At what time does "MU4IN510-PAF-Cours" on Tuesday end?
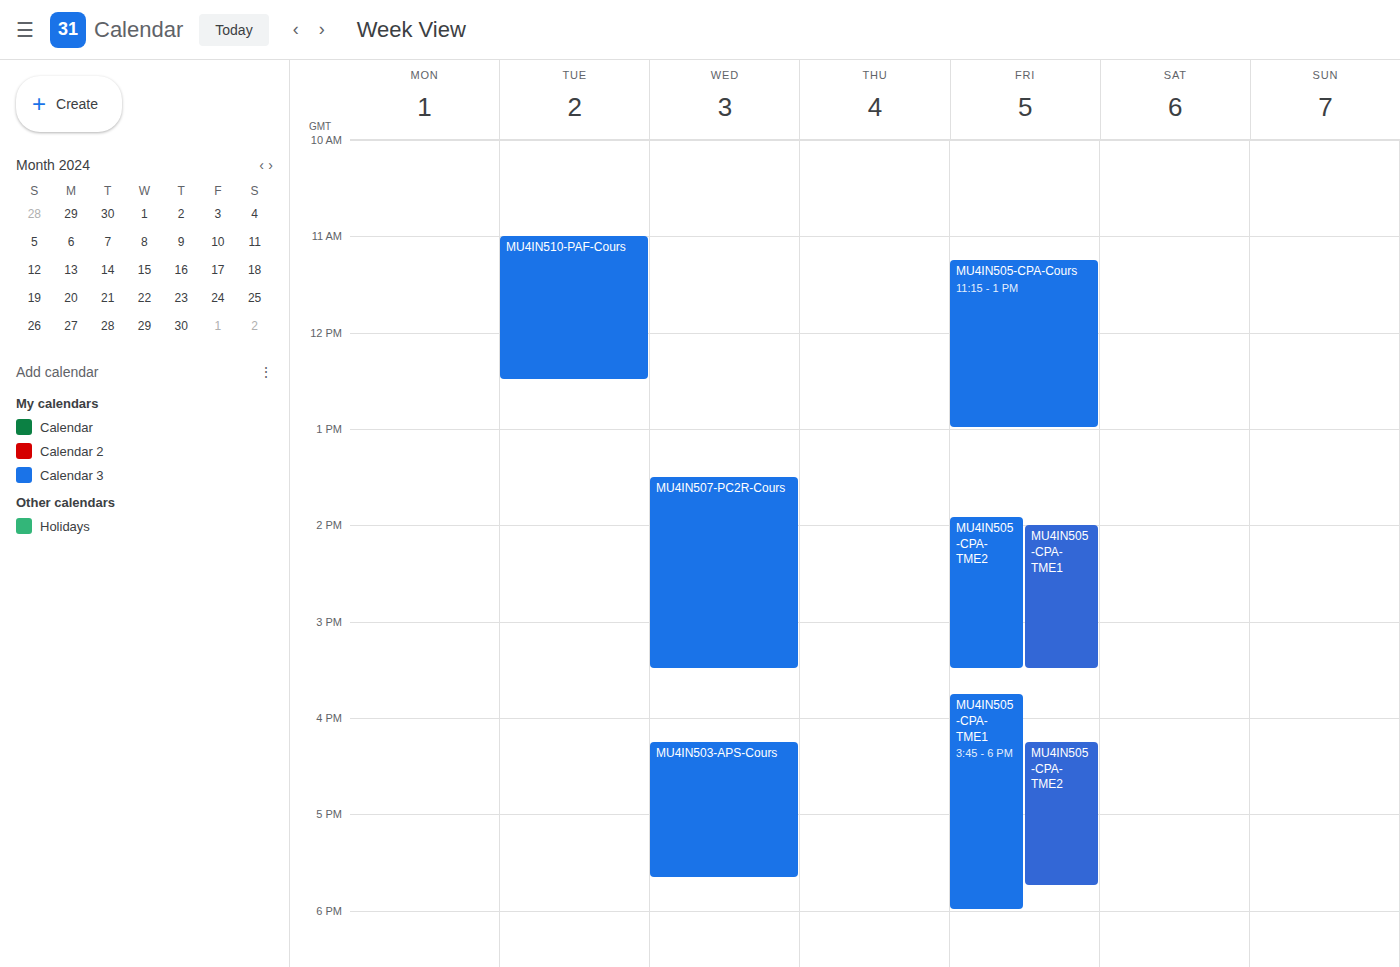
12:30 PM